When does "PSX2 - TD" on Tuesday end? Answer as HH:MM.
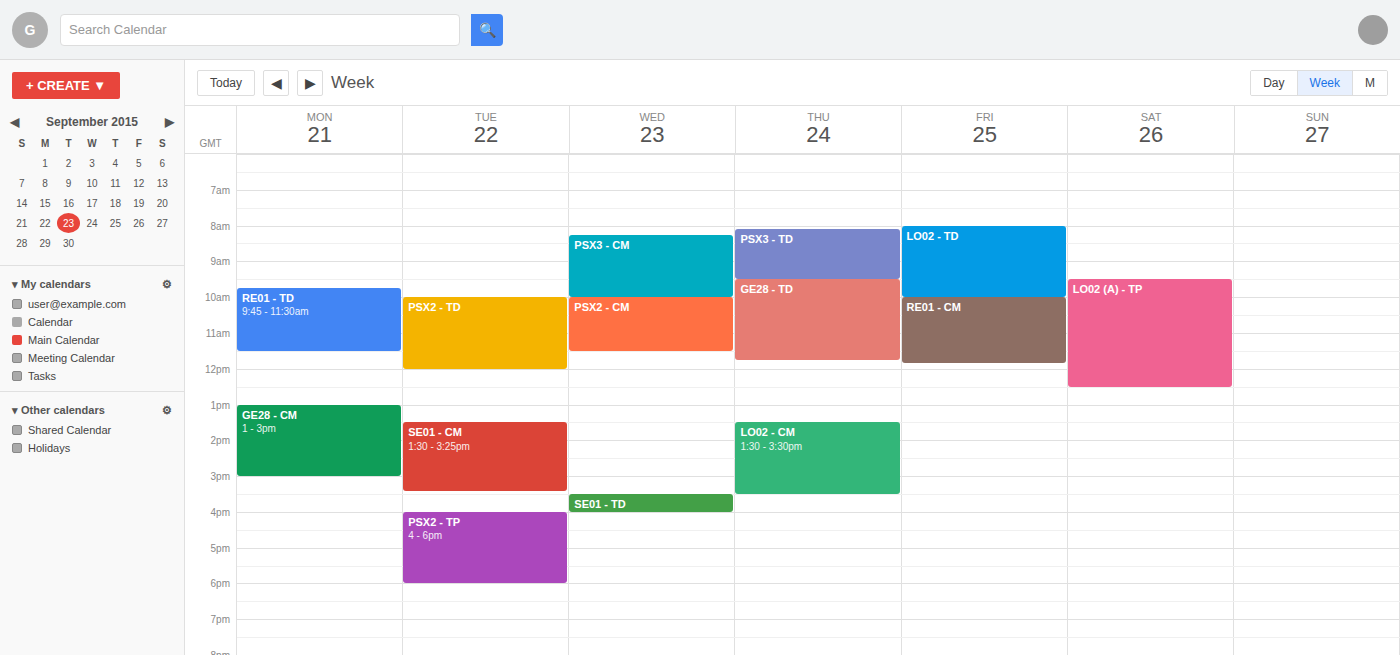
12:00